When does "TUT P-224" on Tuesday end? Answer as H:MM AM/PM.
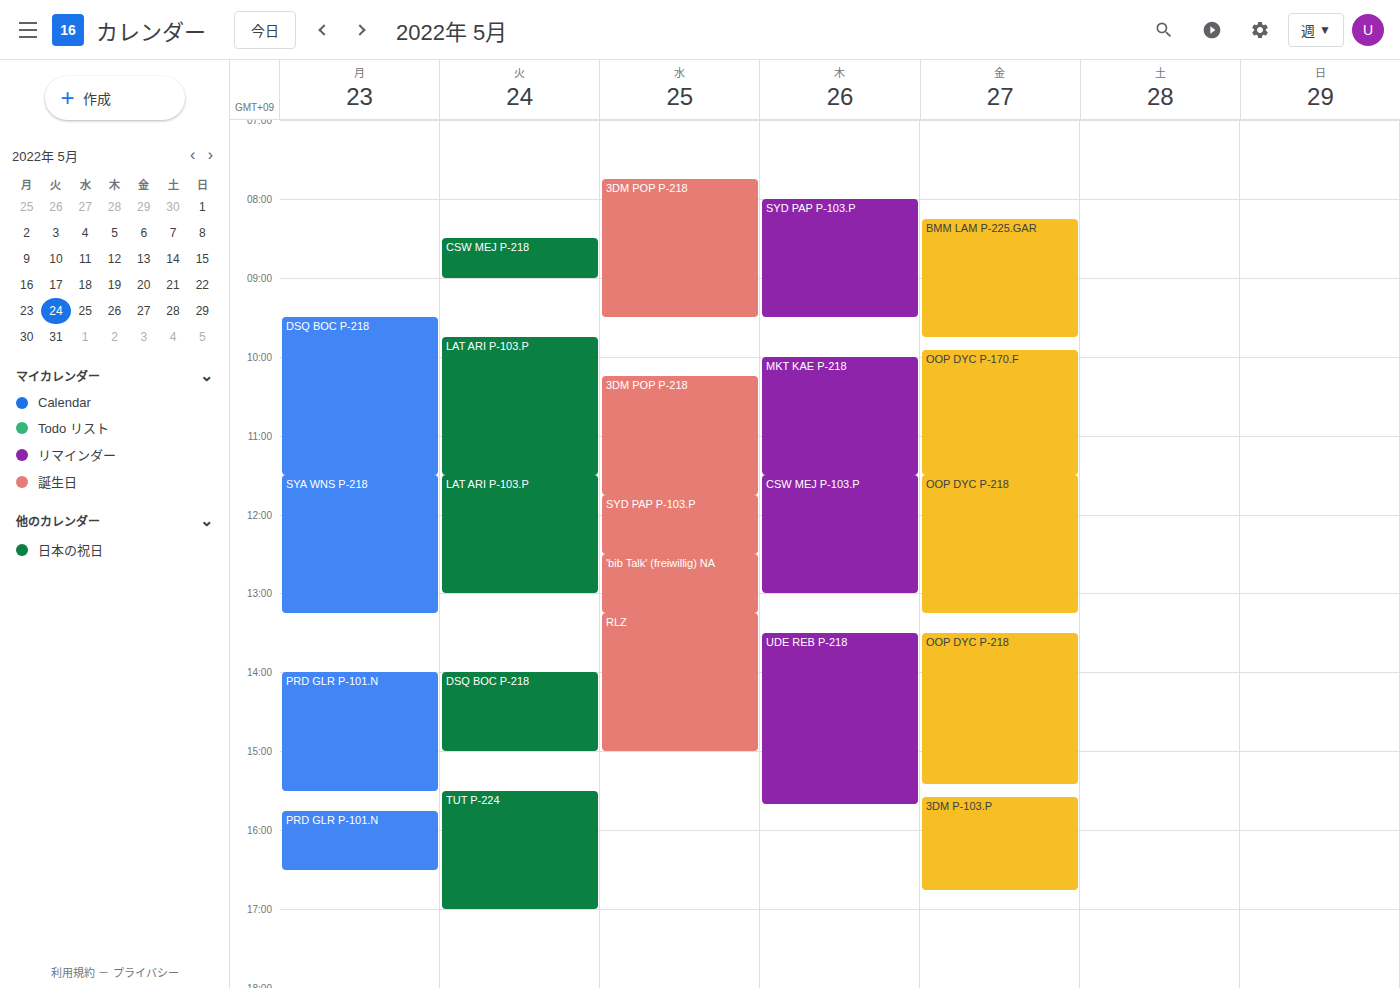
5:00 PM